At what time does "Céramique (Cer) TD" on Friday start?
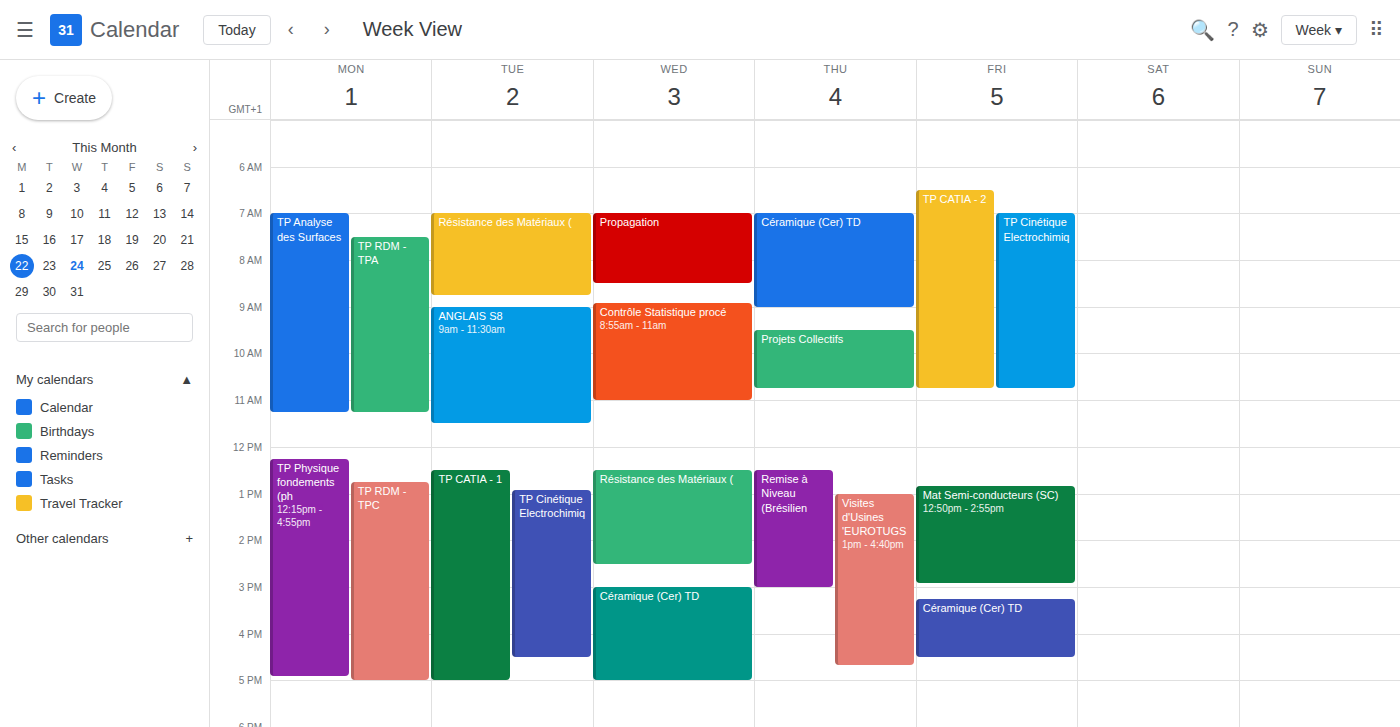
3:15 PM